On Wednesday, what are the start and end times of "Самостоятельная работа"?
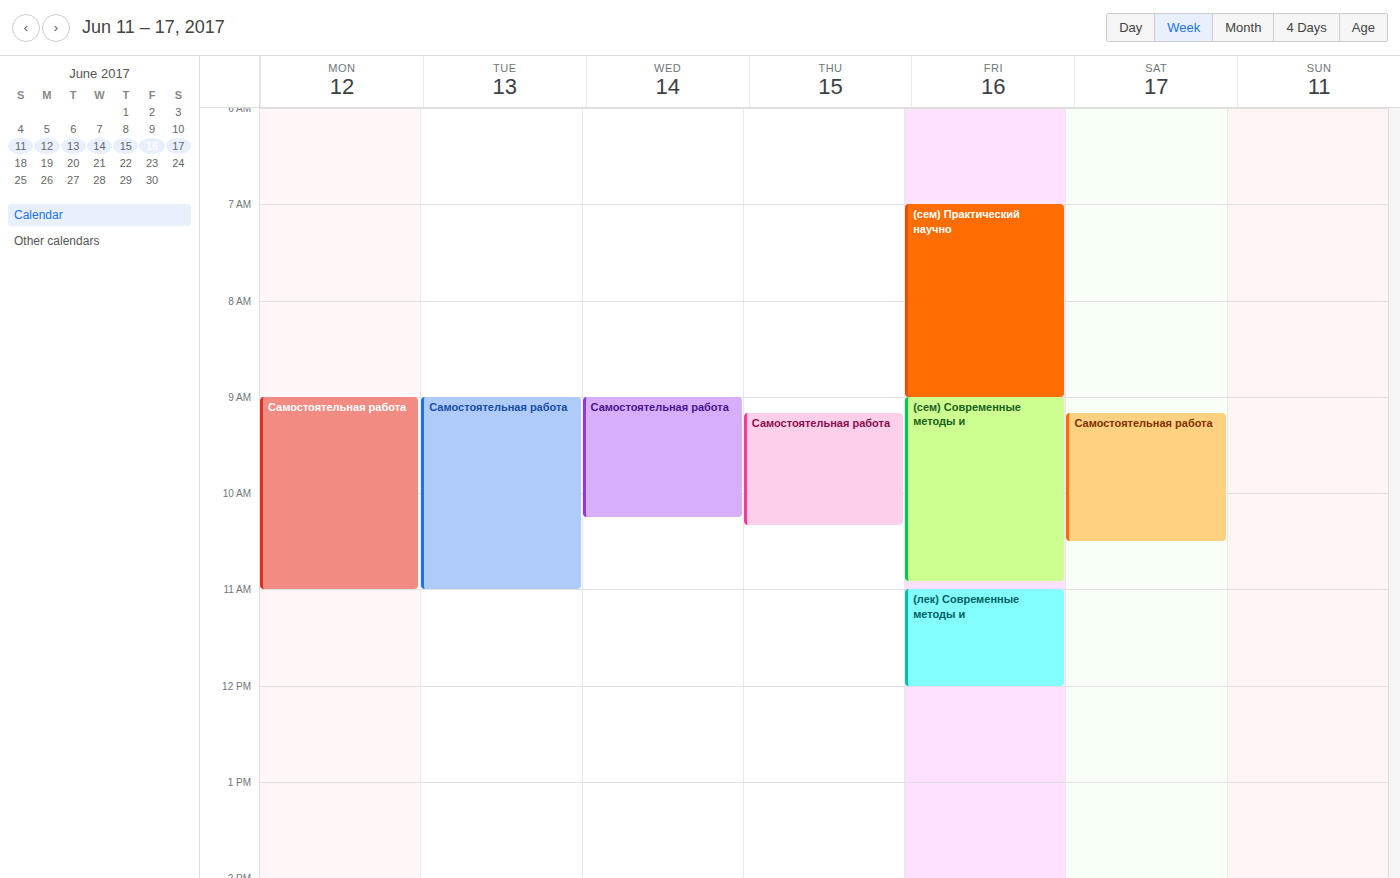
09:00 to 10:15